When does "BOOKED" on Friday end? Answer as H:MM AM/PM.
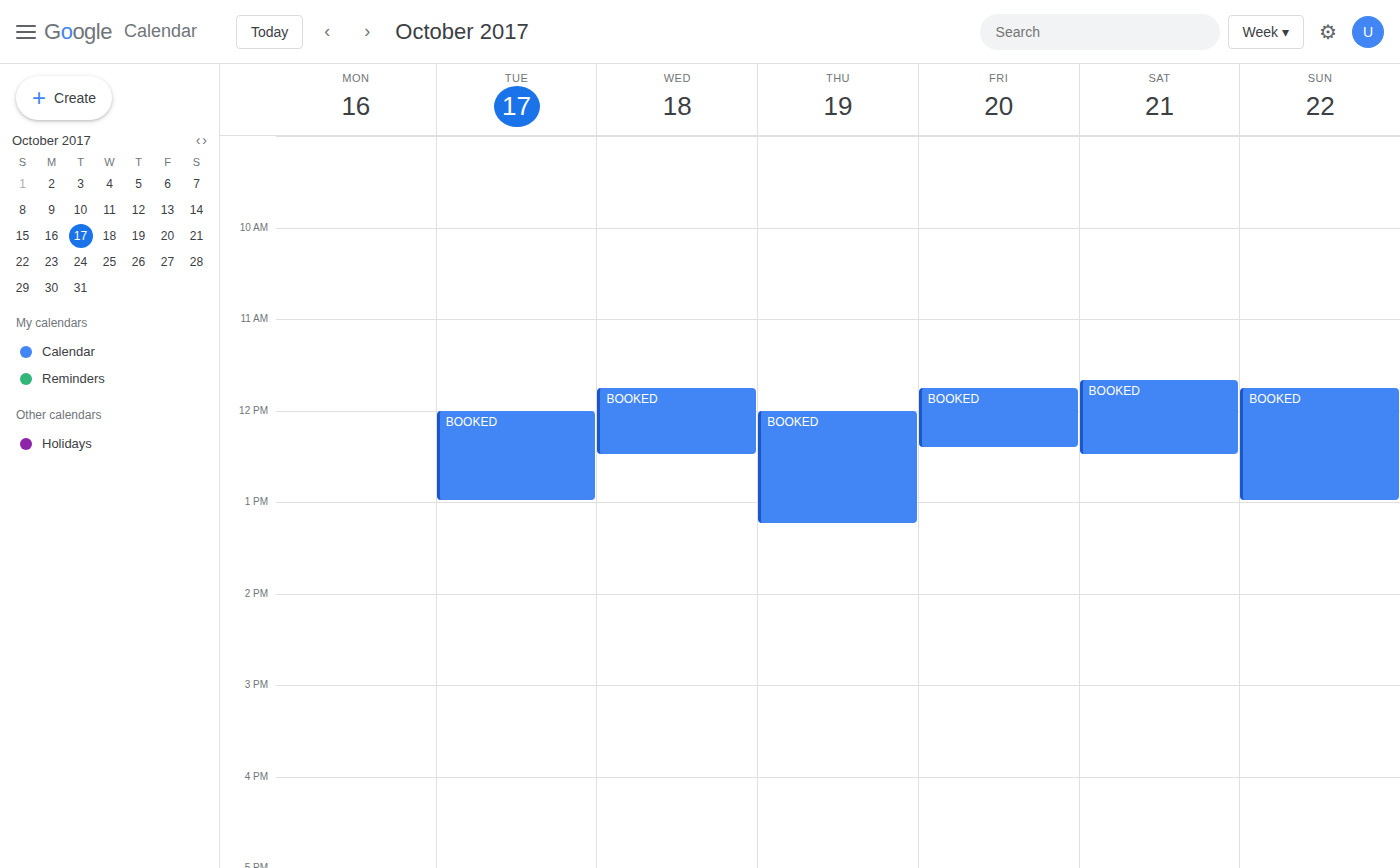
12:25 PM